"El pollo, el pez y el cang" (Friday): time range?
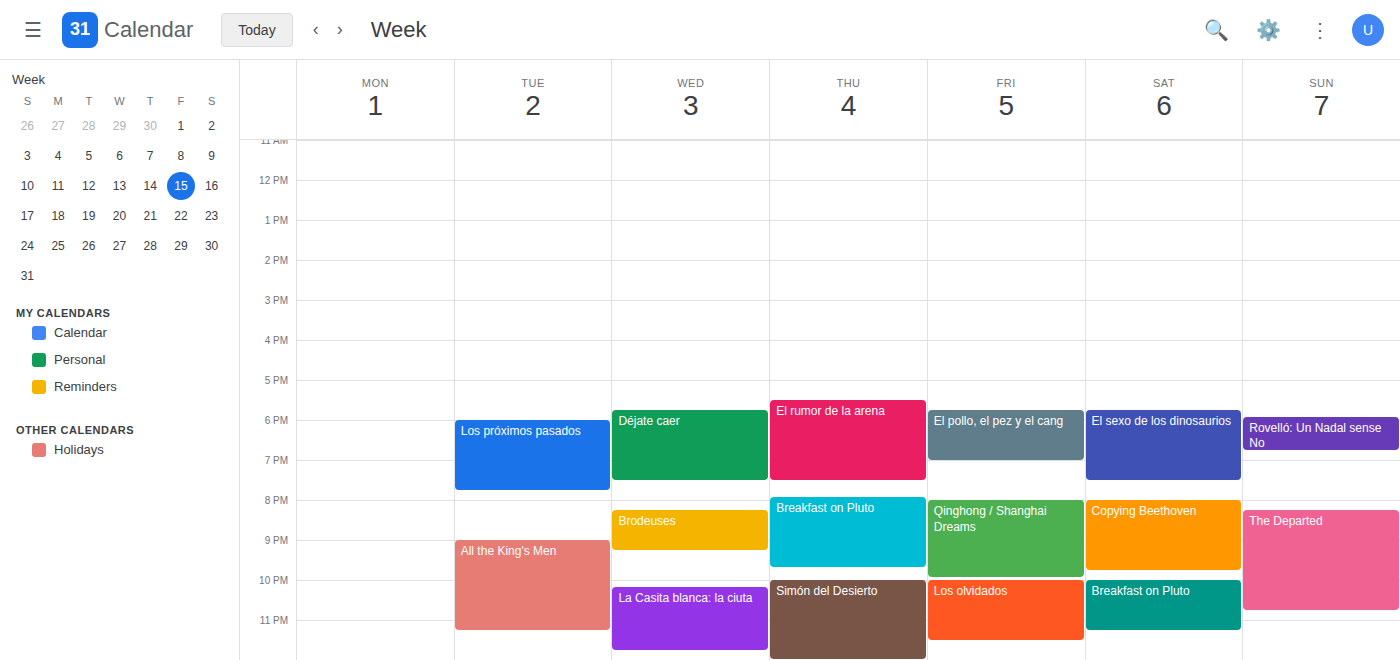
5:45 PM to 7:00 PM